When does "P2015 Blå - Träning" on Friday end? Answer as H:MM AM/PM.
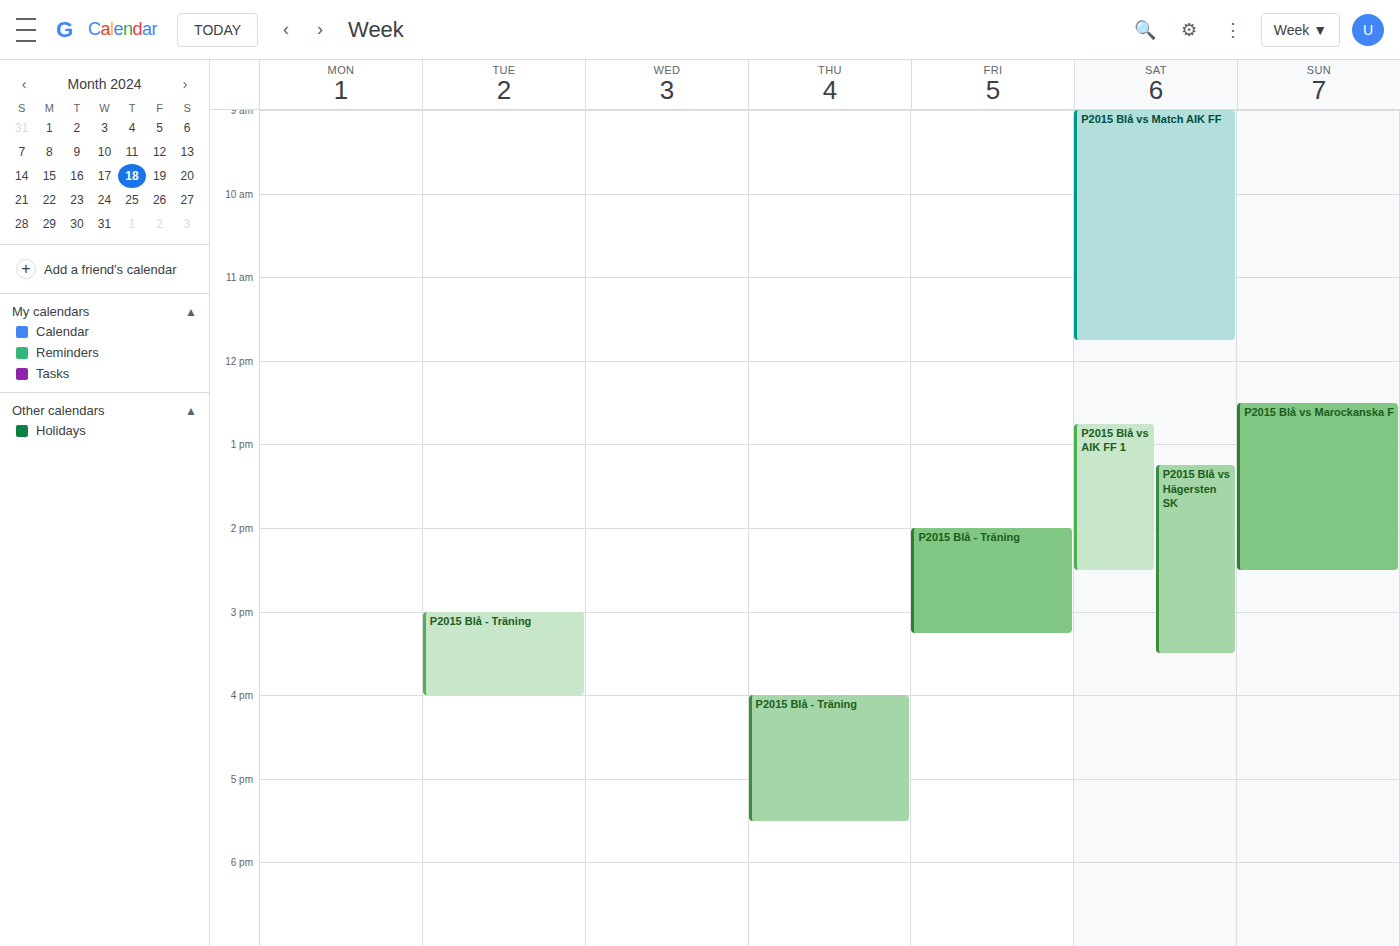
3:15 PM